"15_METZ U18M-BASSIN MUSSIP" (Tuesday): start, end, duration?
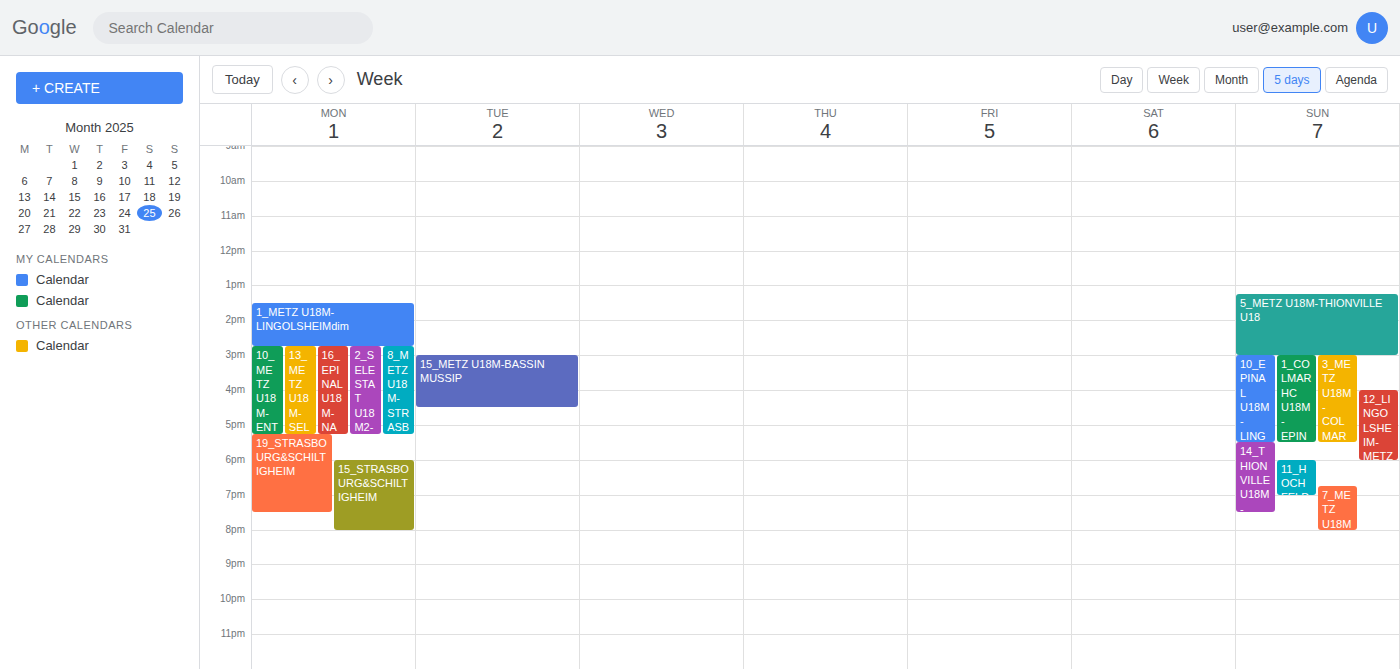
3:00 PM to 4:30 PM, 1 hour 30 minutes